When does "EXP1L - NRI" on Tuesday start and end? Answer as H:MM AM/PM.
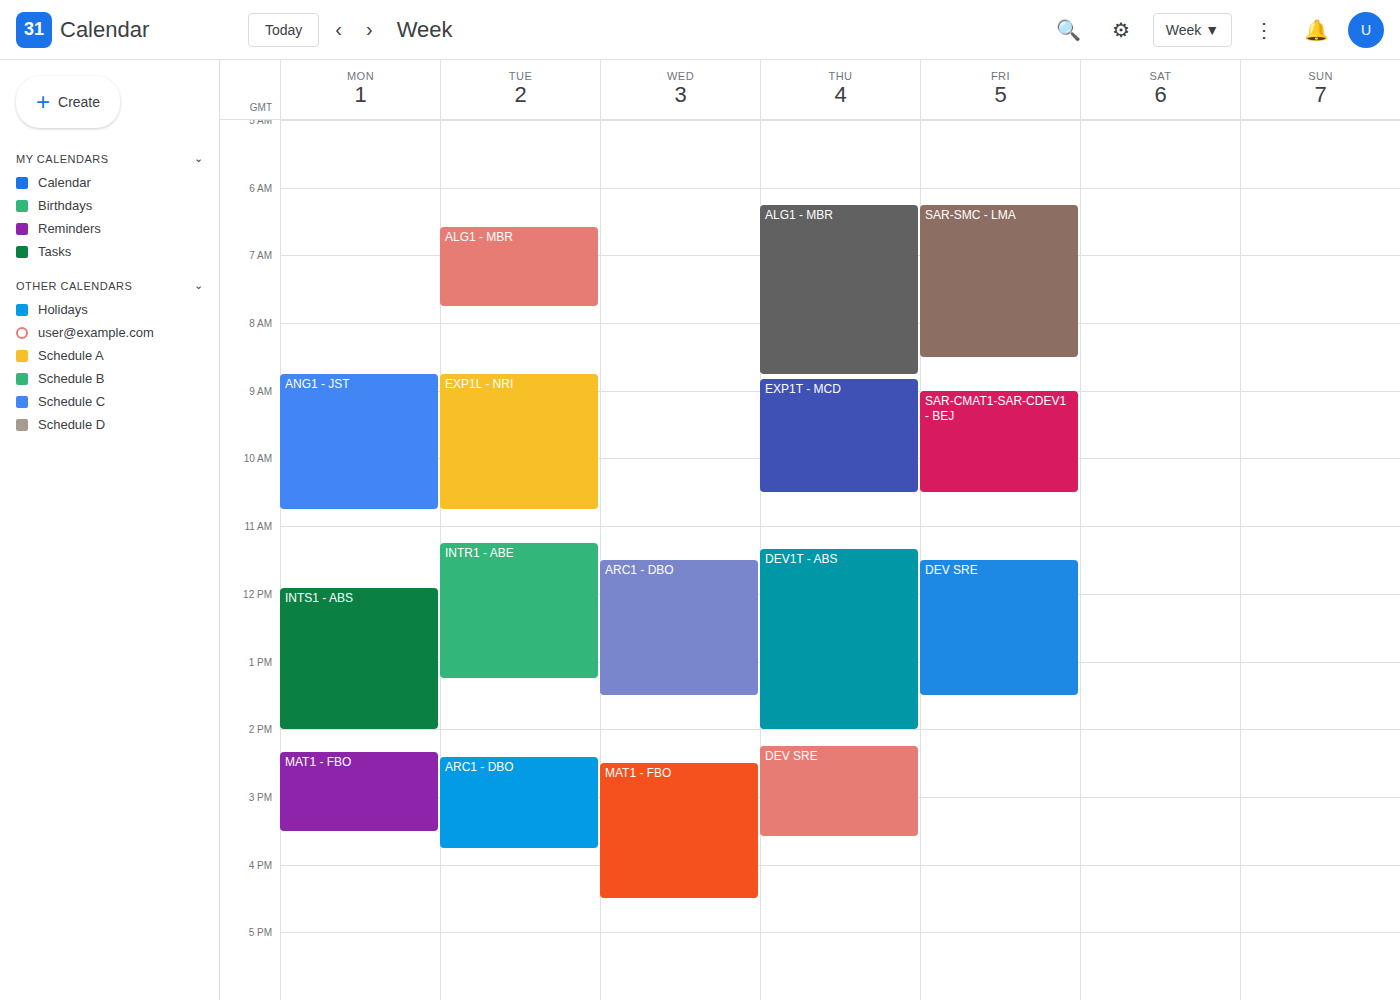
8:45 AM to 10:45 AM